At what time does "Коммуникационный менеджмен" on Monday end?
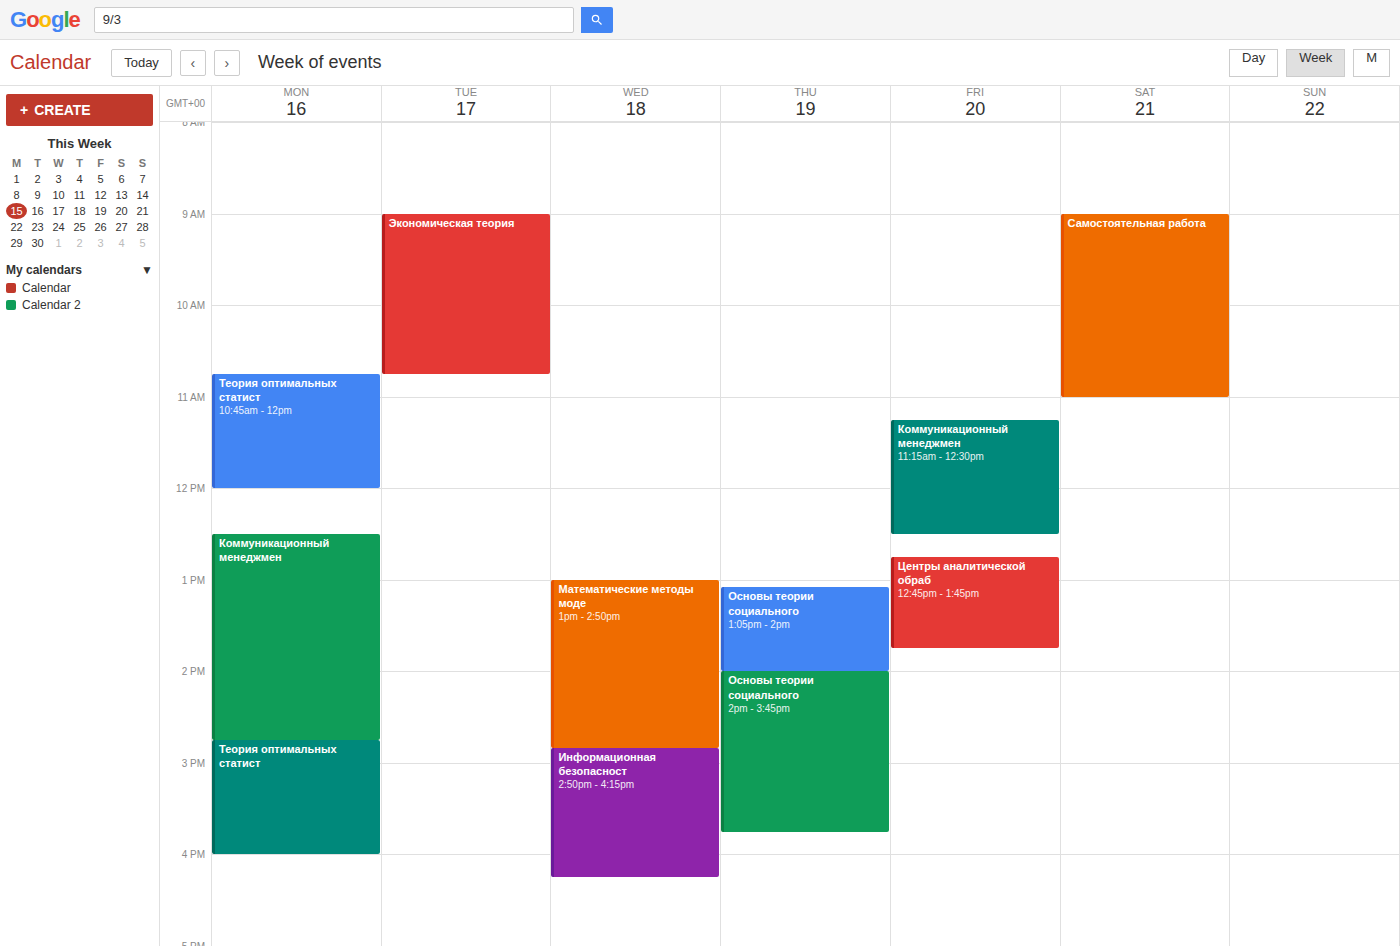
2:45 PM